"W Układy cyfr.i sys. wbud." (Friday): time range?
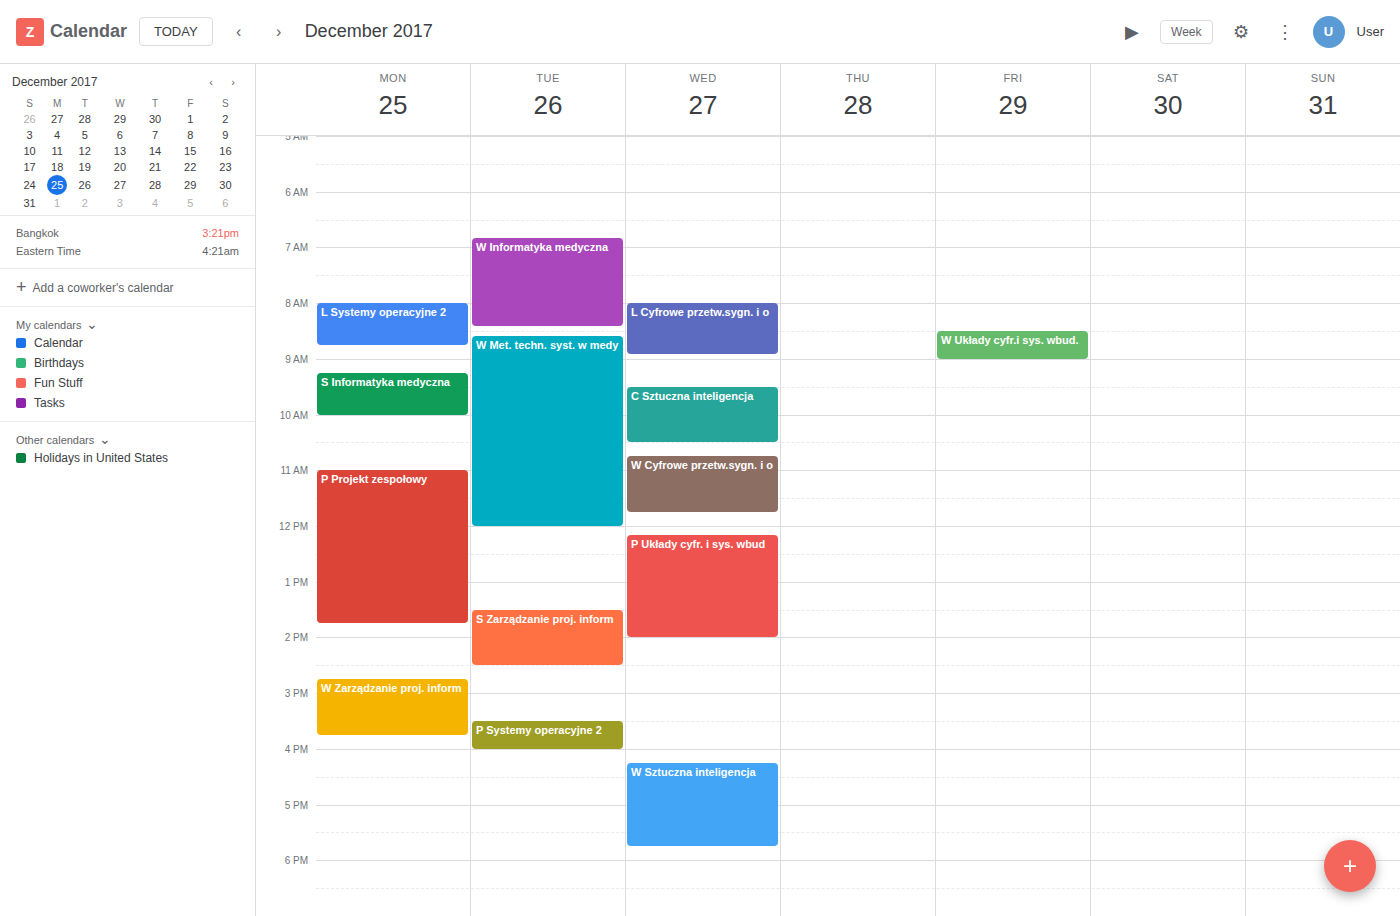
8:30 AM to 9:00 AM